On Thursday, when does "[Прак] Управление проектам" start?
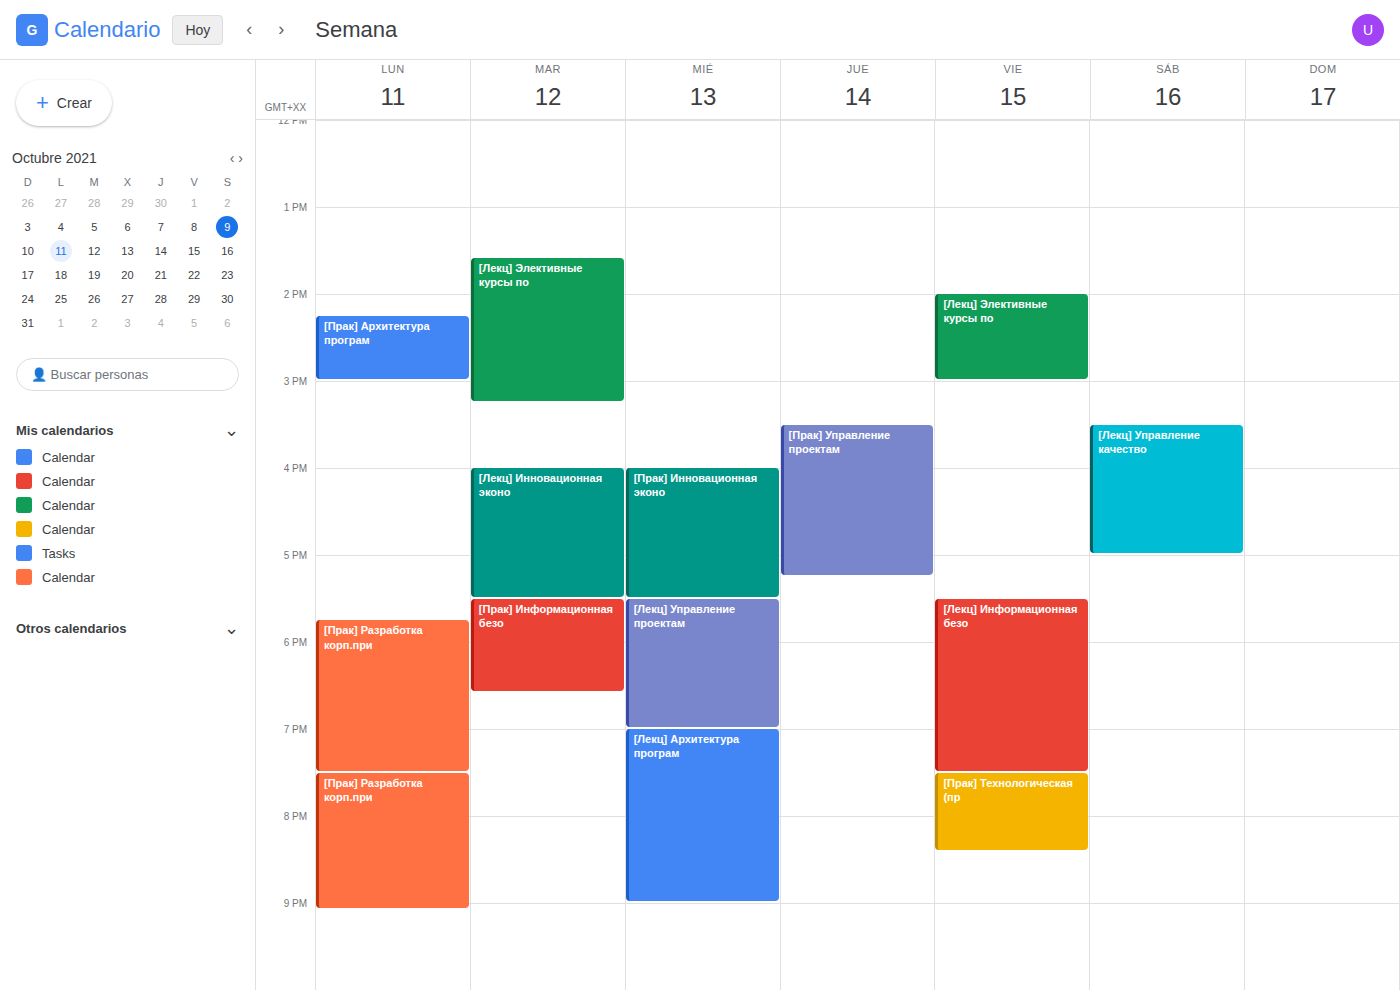
3:30 PM